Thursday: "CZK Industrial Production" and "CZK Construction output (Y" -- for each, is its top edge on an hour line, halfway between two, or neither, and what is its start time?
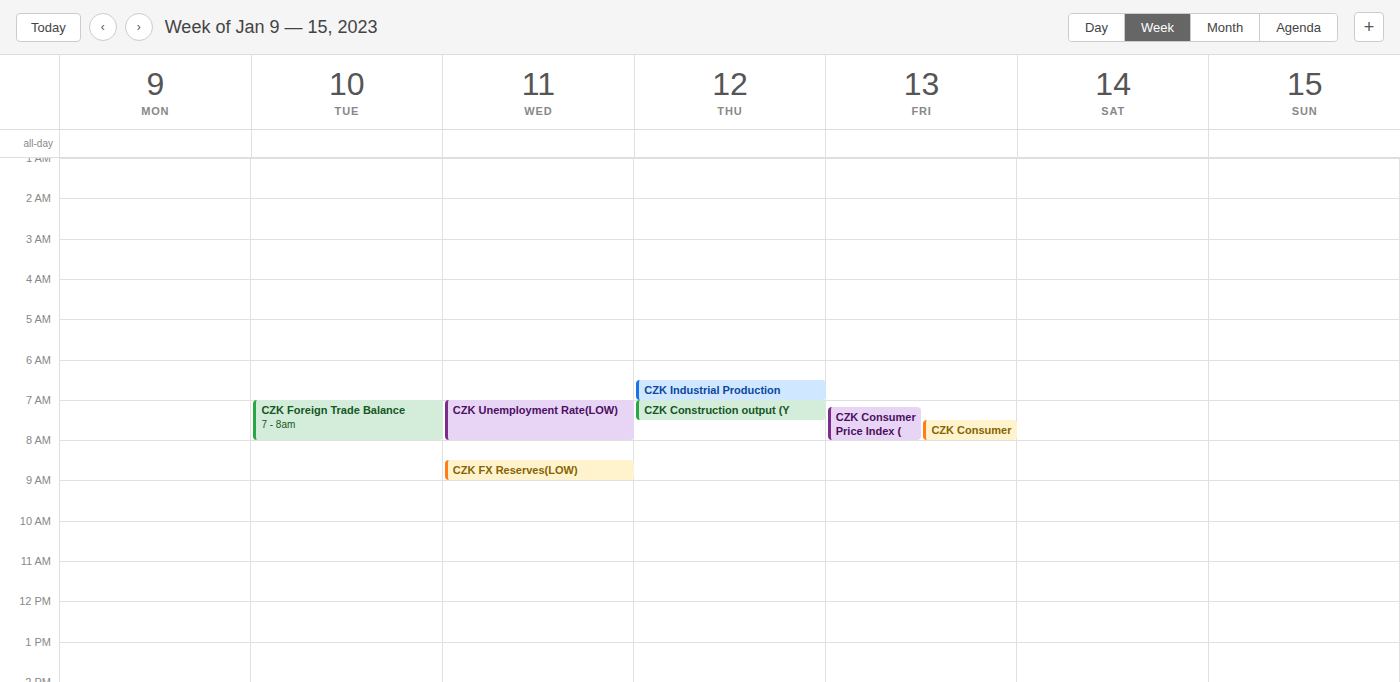
"CZK Industrial Production": 6:30 AM, halfway between the 6 AM and 7 AM lines. "CZK Construction output (Y": 7:00 AM, exactly on the 7 AM line.